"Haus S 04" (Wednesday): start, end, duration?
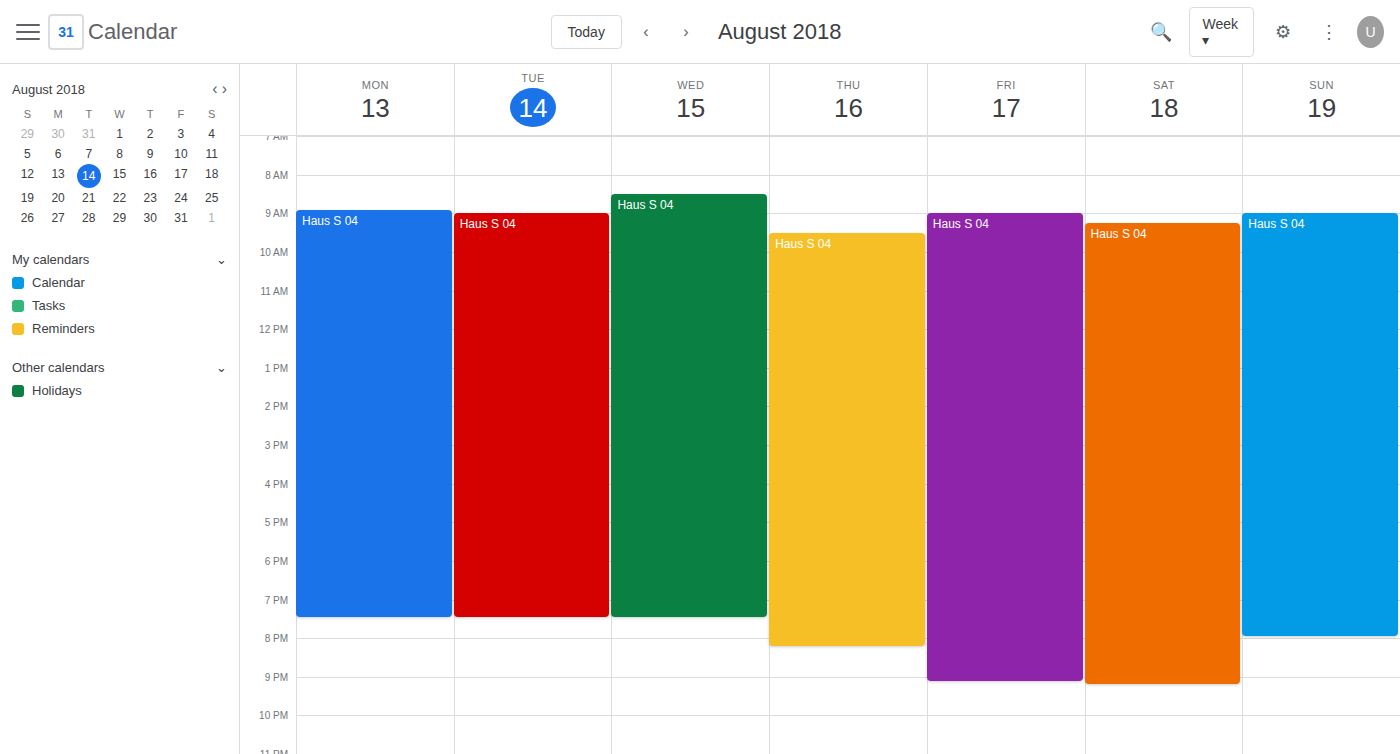
08:30 to 19:30, 11 hours